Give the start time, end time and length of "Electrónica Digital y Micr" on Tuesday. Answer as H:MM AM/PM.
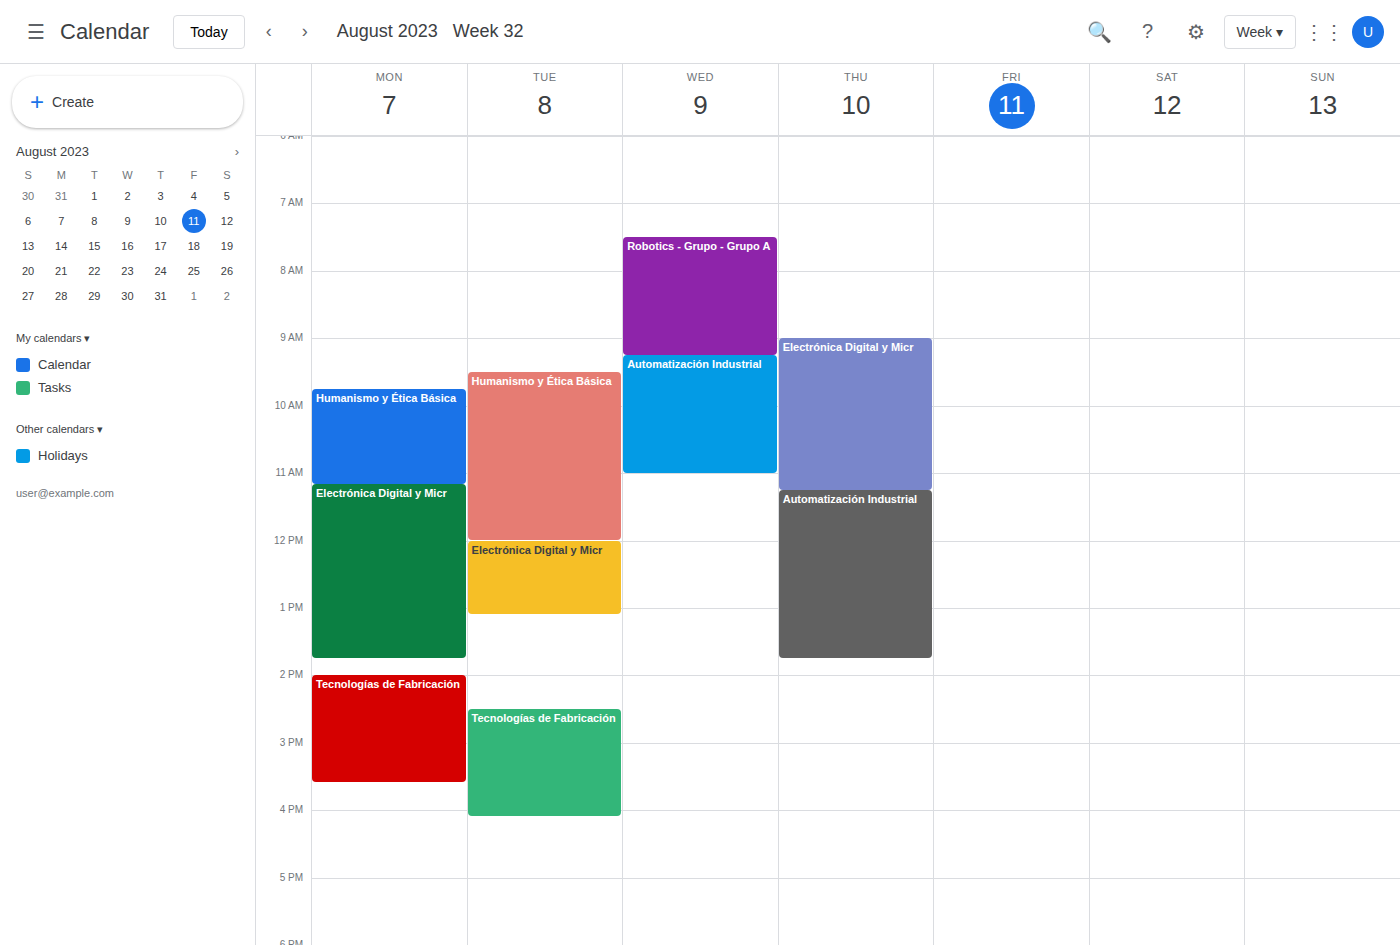
12:00 PM to 1:05 PM, 1 hour 5 minutes